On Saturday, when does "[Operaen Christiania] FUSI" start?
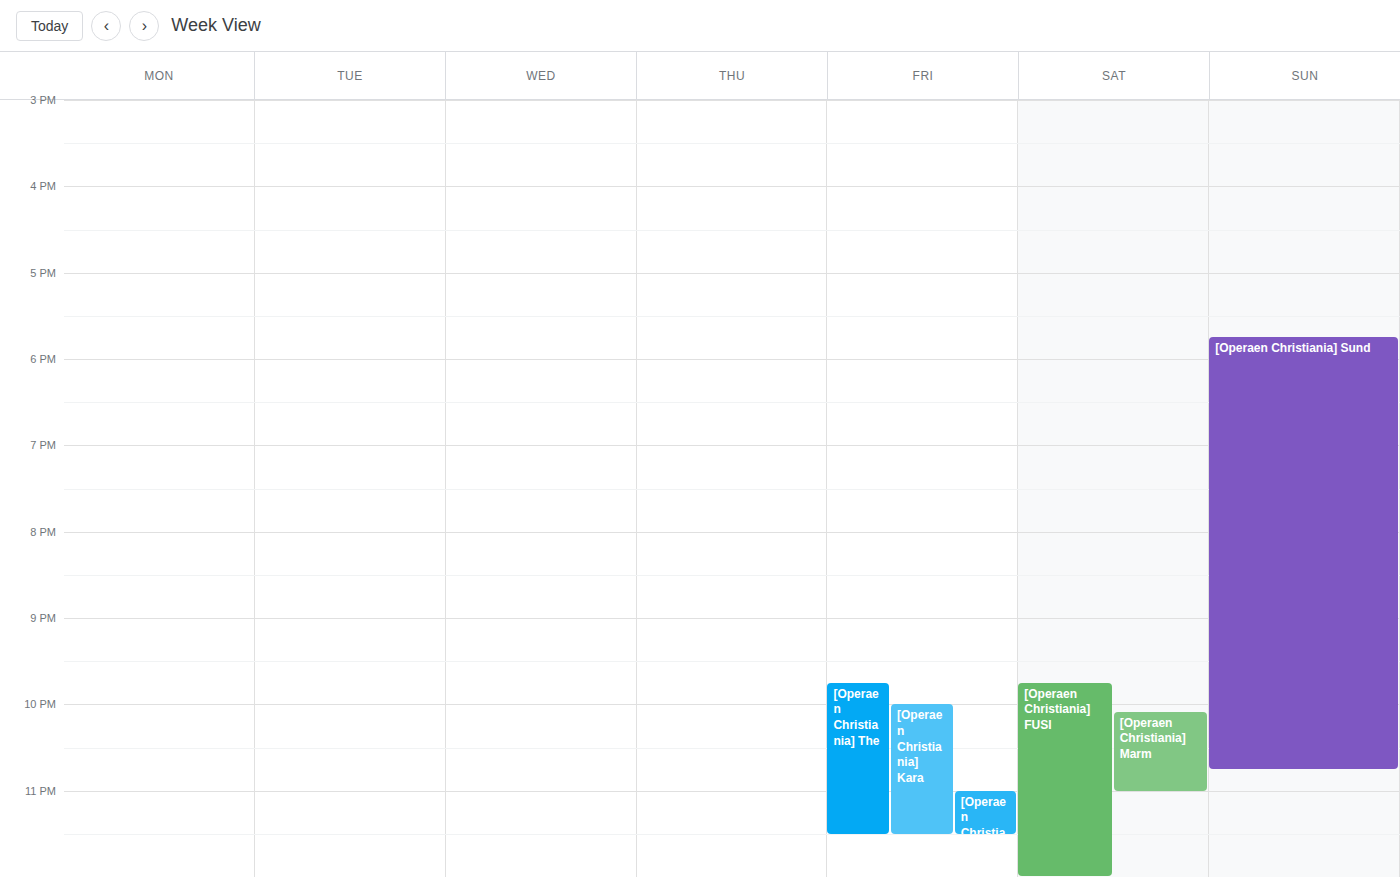
9:45 PM